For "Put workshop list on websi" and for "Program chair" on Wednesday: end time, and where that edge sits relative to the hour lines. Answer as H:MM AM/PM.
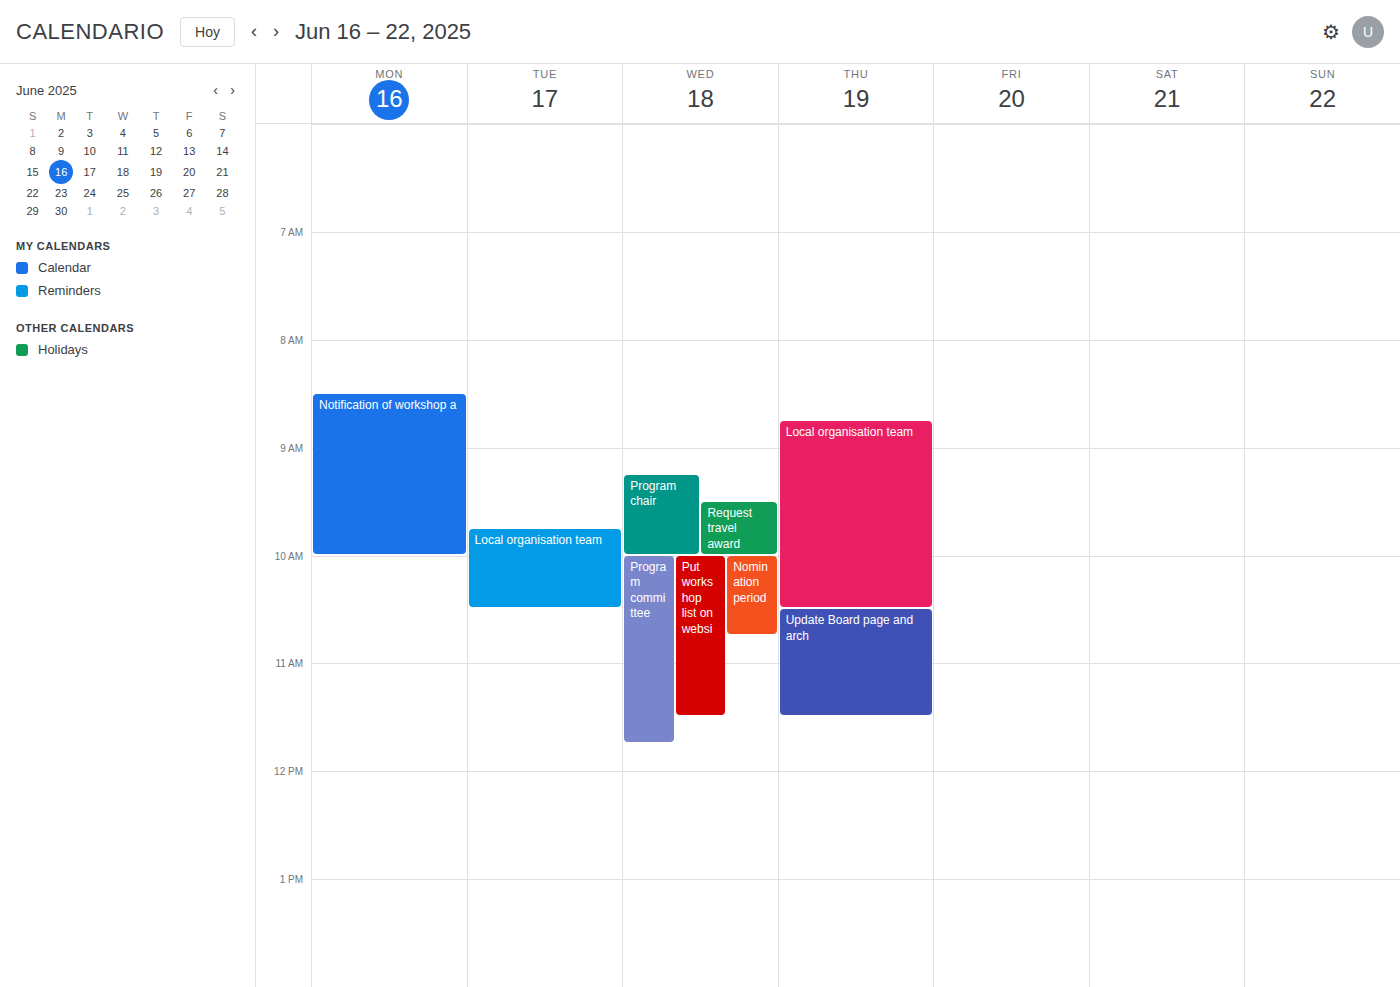
"Put workshop list on websi": 11:30 AM, halfway between the 11 AM and 12 PM lines. "Program chair": 10:00 AM, exactly on the 10 AM line.